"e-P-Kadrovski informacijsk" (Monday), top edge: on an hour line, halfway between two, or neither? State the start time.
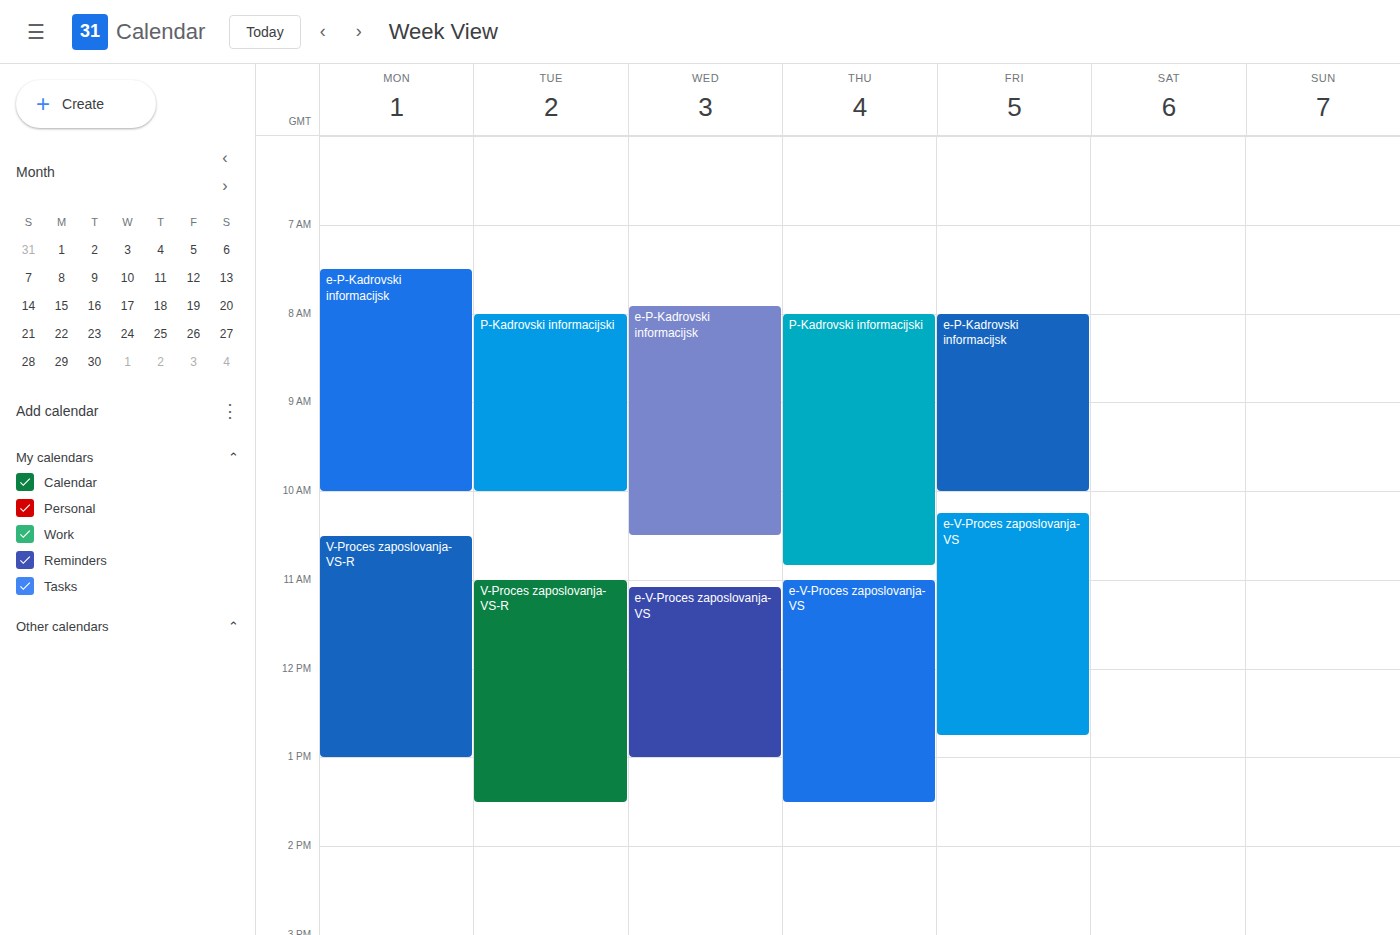
7:30 AM -- halfway between the 7 AM and 8 AM lines.